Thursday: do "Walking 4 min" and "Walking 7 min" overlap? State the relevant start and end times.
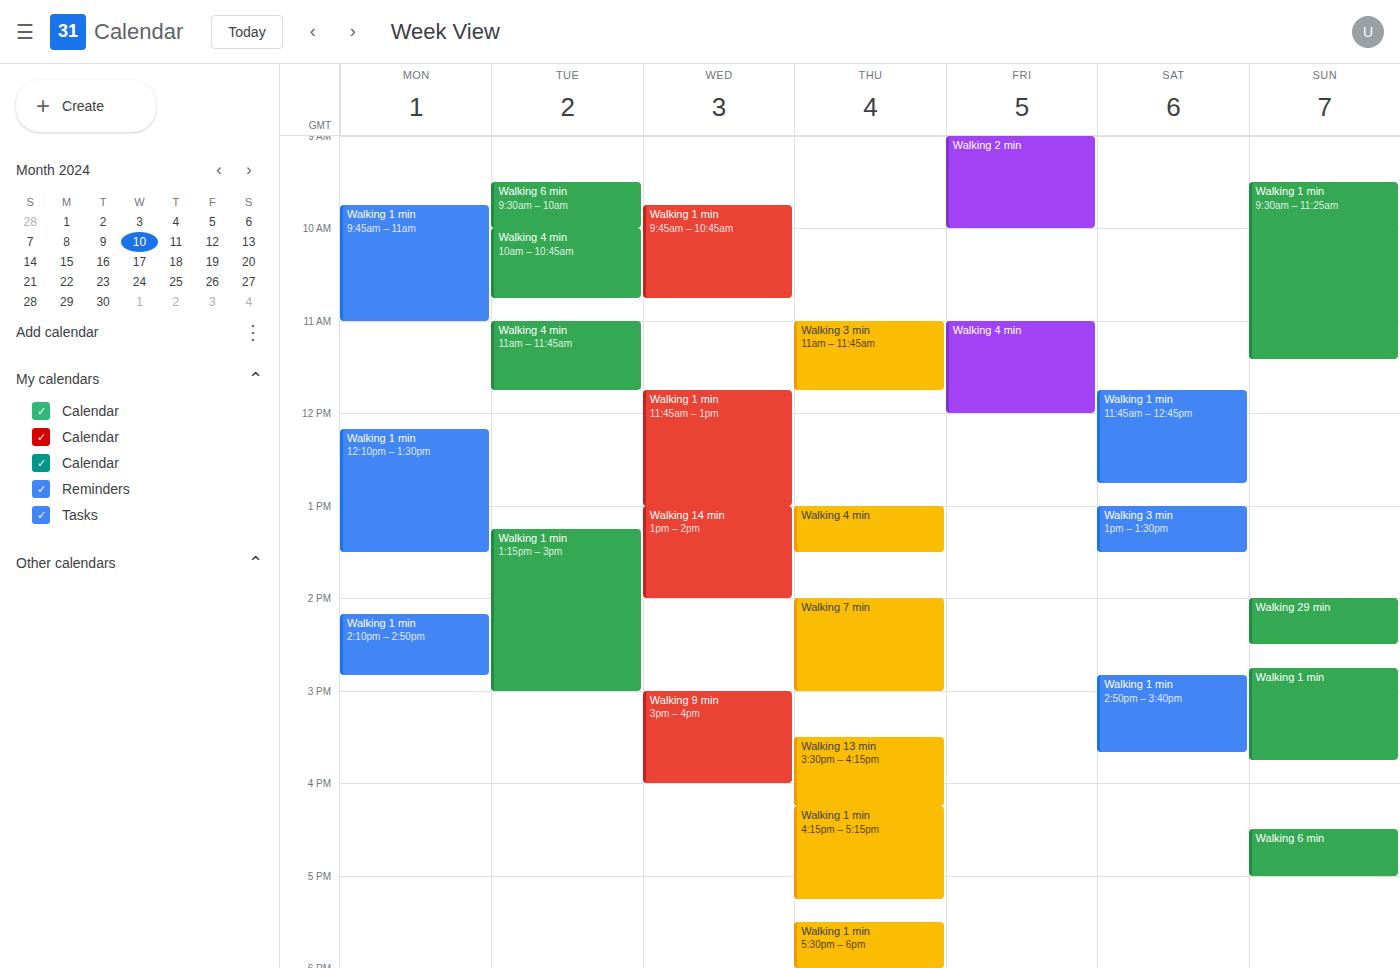
"Walking 4 min" ends at 1:30 PM and "Walking 7 min" starts at 2:00 PM -- no overlap.